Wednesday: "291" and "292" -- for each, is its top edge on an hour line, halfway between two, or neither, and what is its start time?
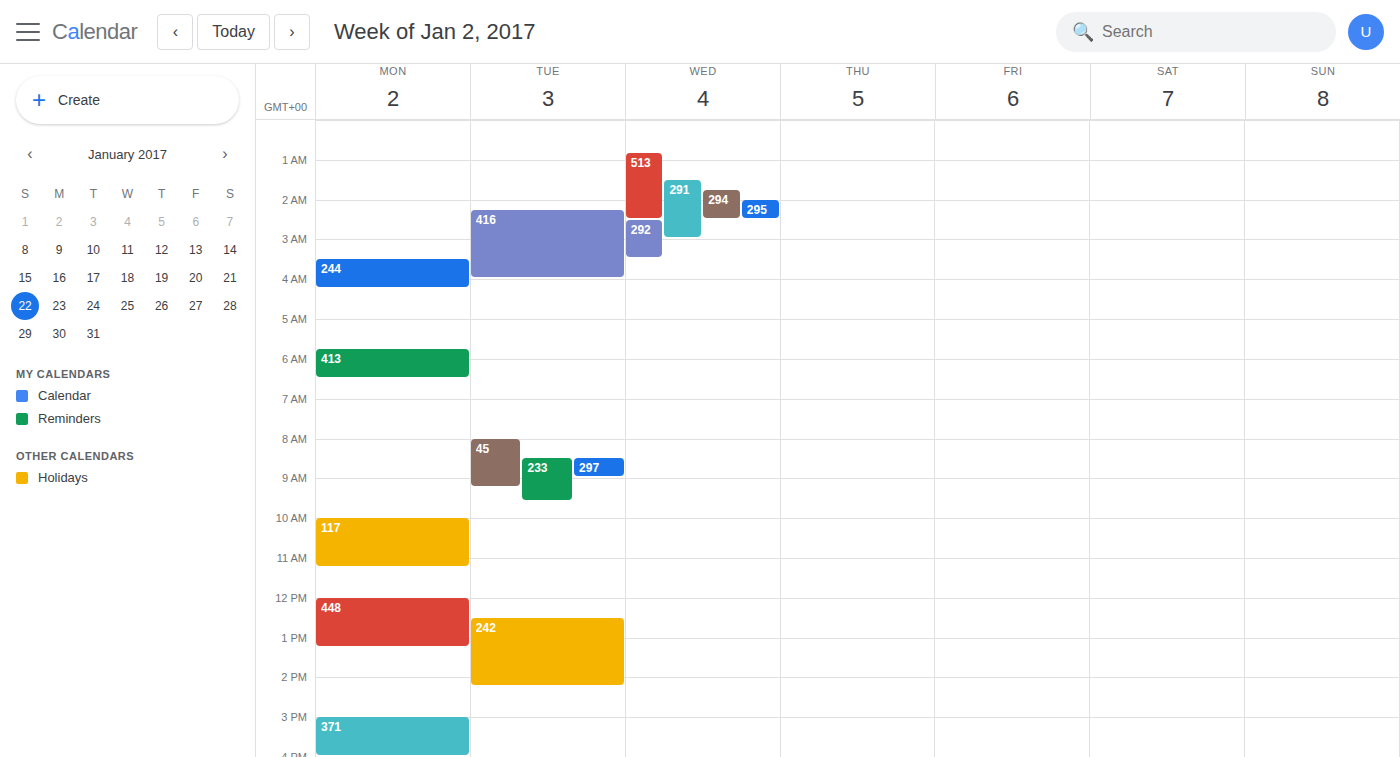
"291": 1:30 AM, halfway between the 1 AM and 2 AM lines. "292": 2:30 AM, halfway between the 2 AM and 3 AM lines.